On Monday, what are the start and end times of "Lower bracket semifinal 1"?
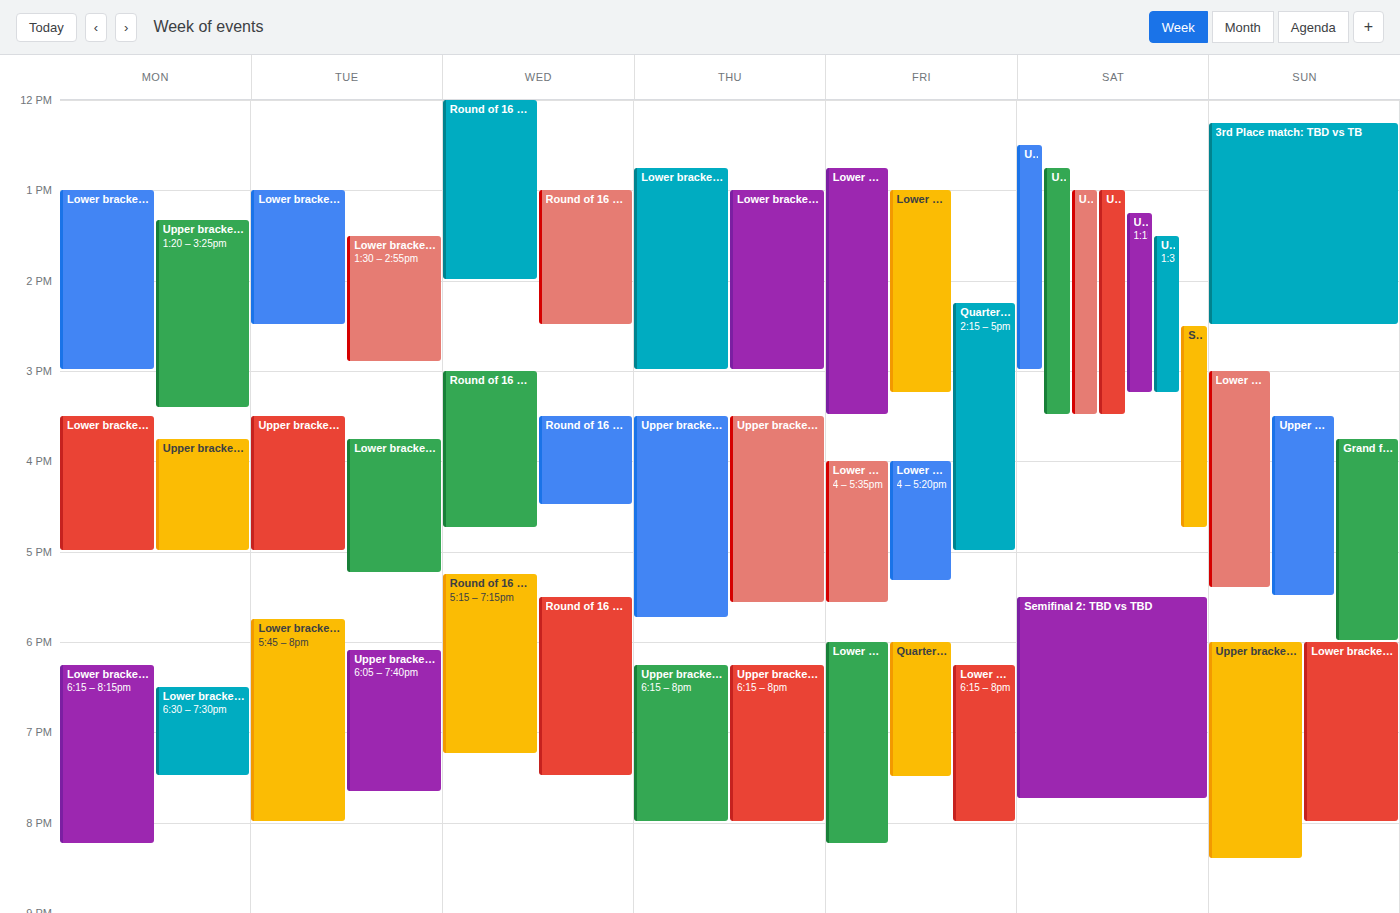
6:15 PM to 8:15 PM